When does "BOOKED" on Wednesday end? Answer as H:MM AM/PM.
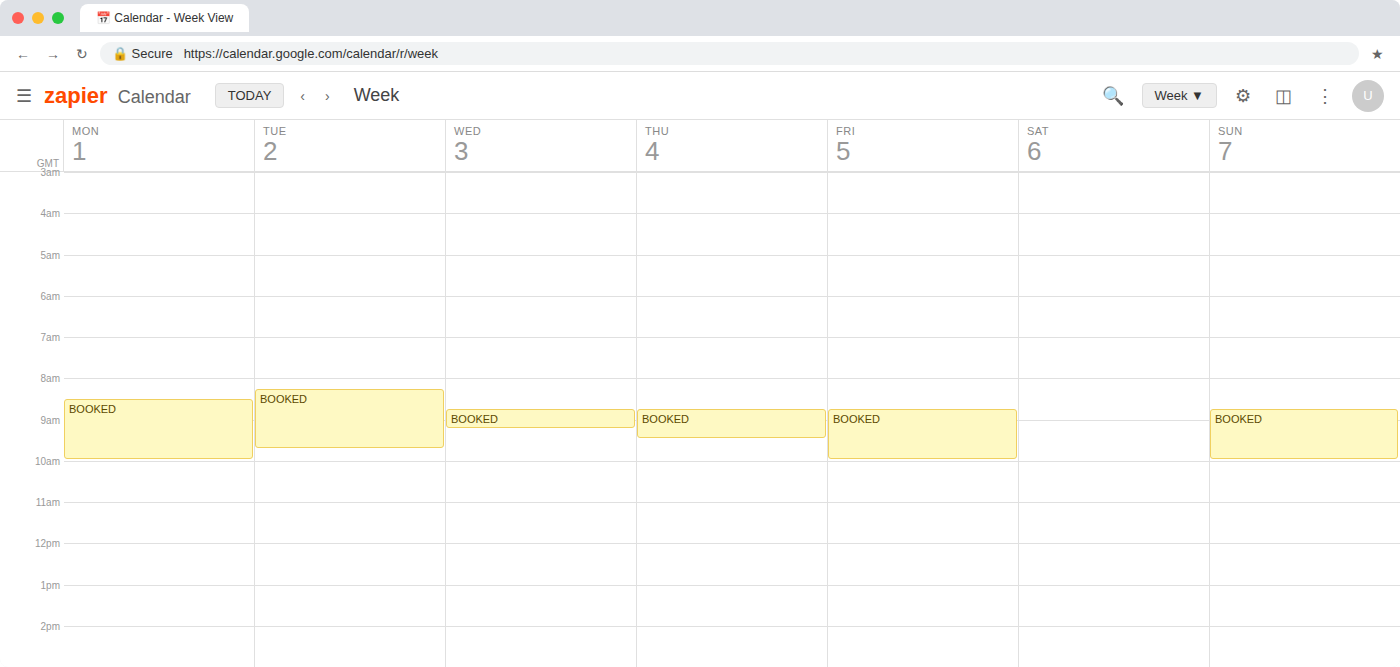
9:15 AM